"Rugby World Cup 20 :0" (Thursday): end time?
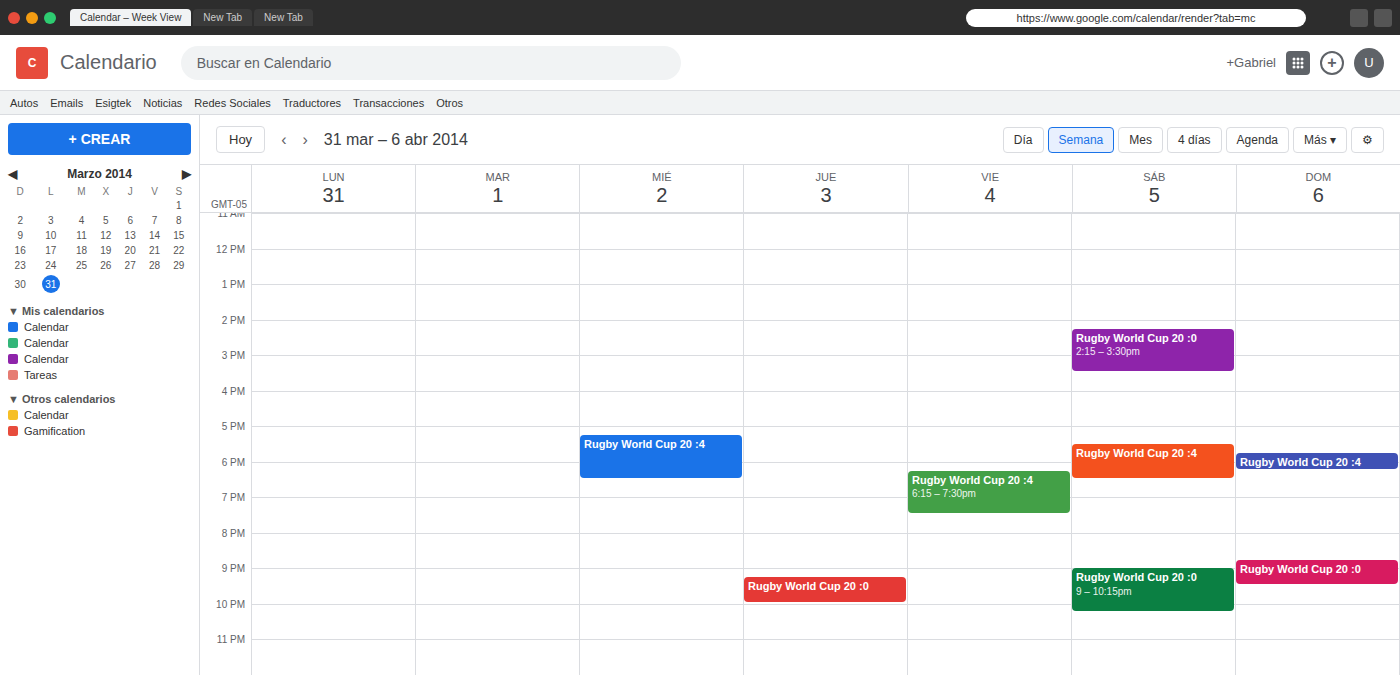
10:00 PM